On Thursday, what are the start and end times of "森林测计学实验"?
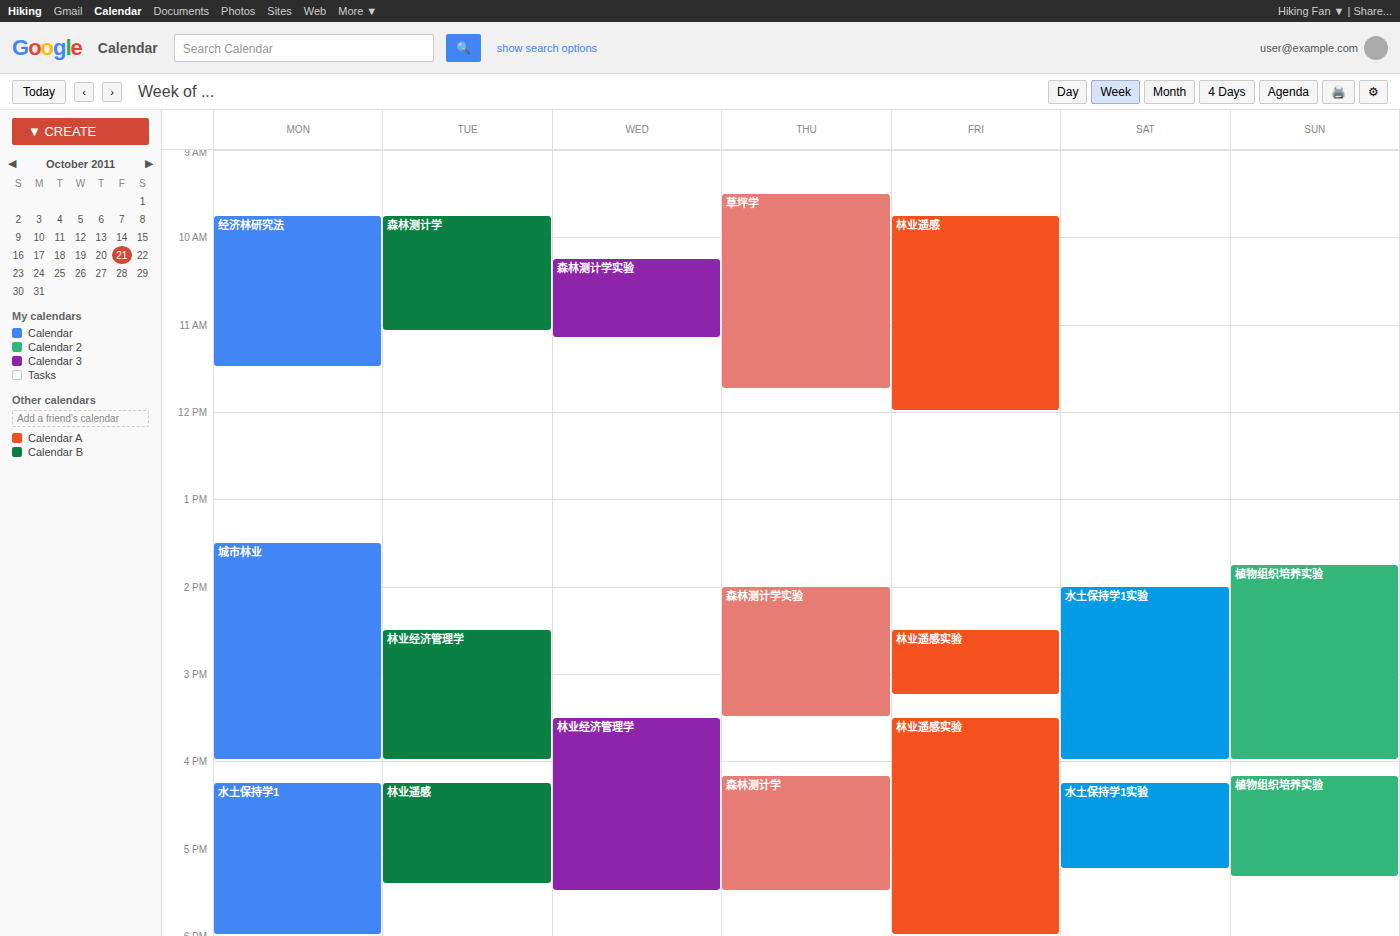
2:00 PM to 3:30 PM